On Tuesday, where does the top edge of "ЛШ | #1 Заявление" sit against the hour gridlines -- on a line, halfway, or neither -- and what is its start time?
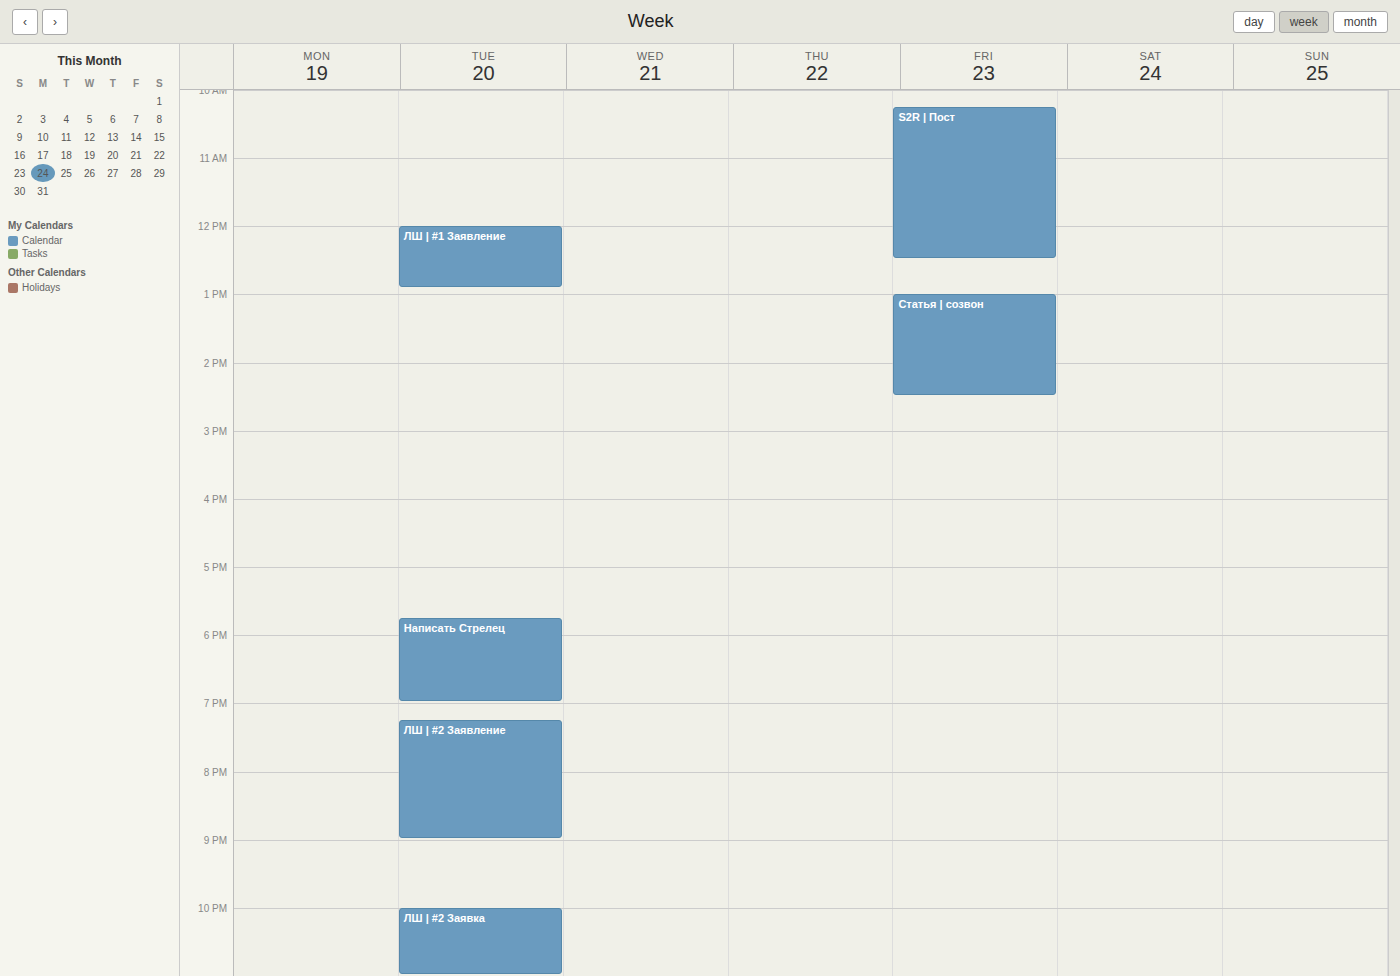
12:00 PM -- exactly on the 12 PM line.